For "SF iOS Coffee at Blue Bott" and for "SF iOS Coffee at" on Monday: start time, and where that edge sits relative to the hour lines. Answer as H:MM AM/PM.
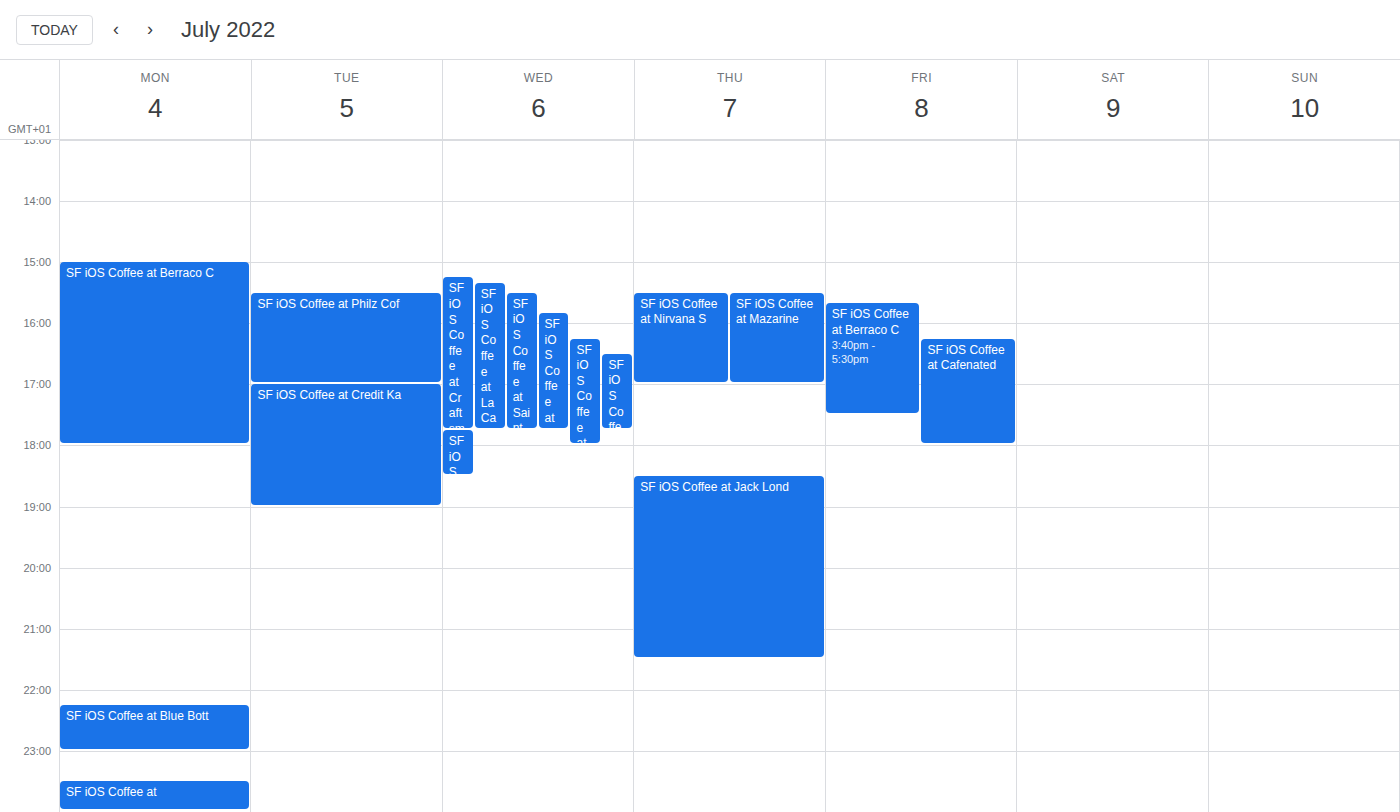
"SF iOS Coffee at Blue Bott": 10:15 PM, neither: a quarter of the way from the 10 PM line to the 11 PM line. "SF iOS Coffee at": 11:30 PM, halfway between the 11 PM and 12 AM lines.